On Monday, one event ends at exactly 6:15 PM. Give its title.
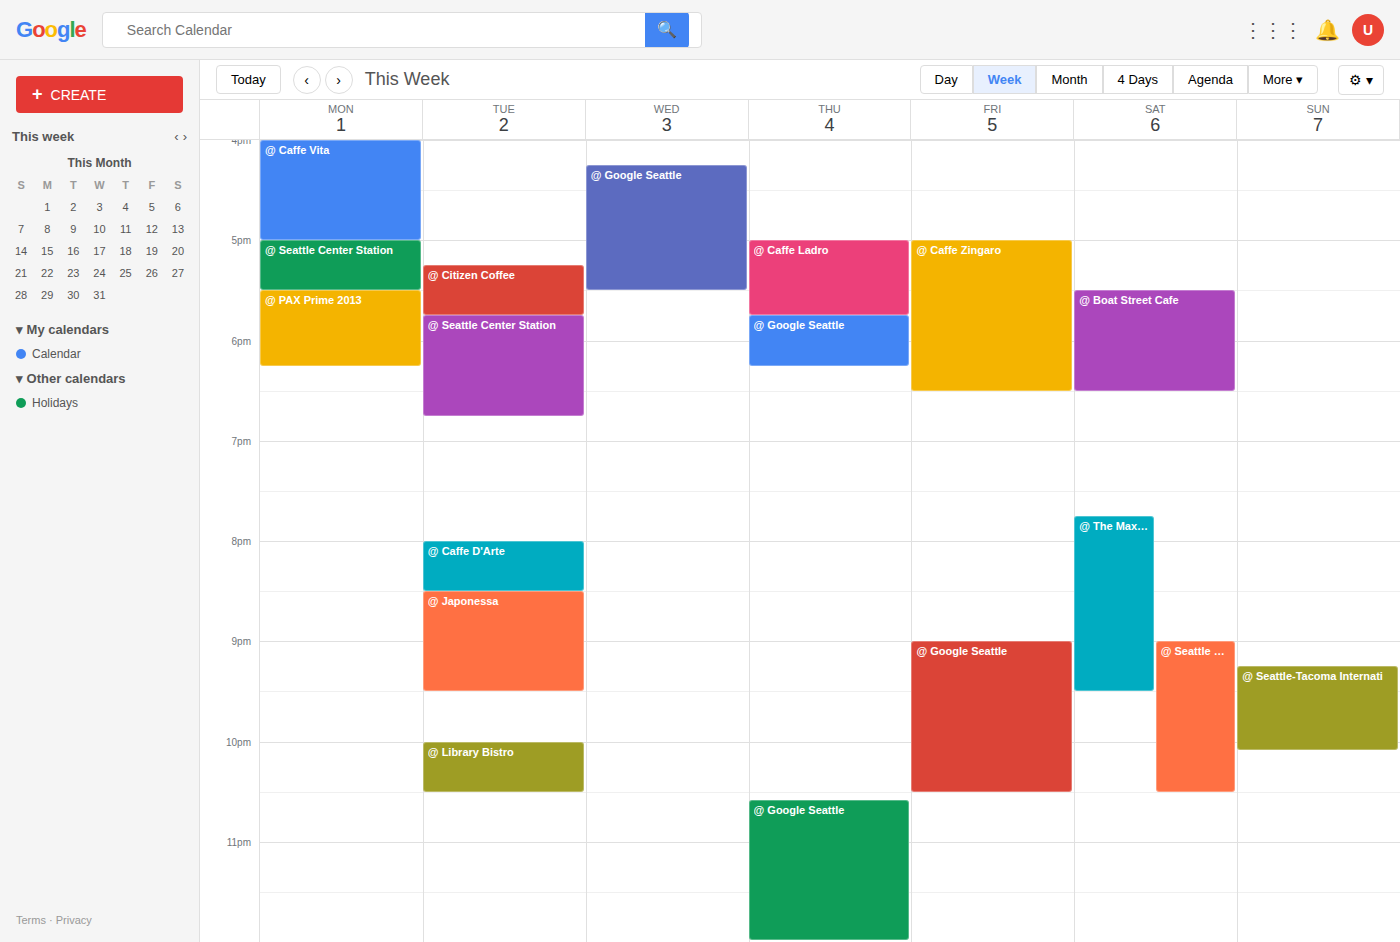
"@ PAX Prime 2013"